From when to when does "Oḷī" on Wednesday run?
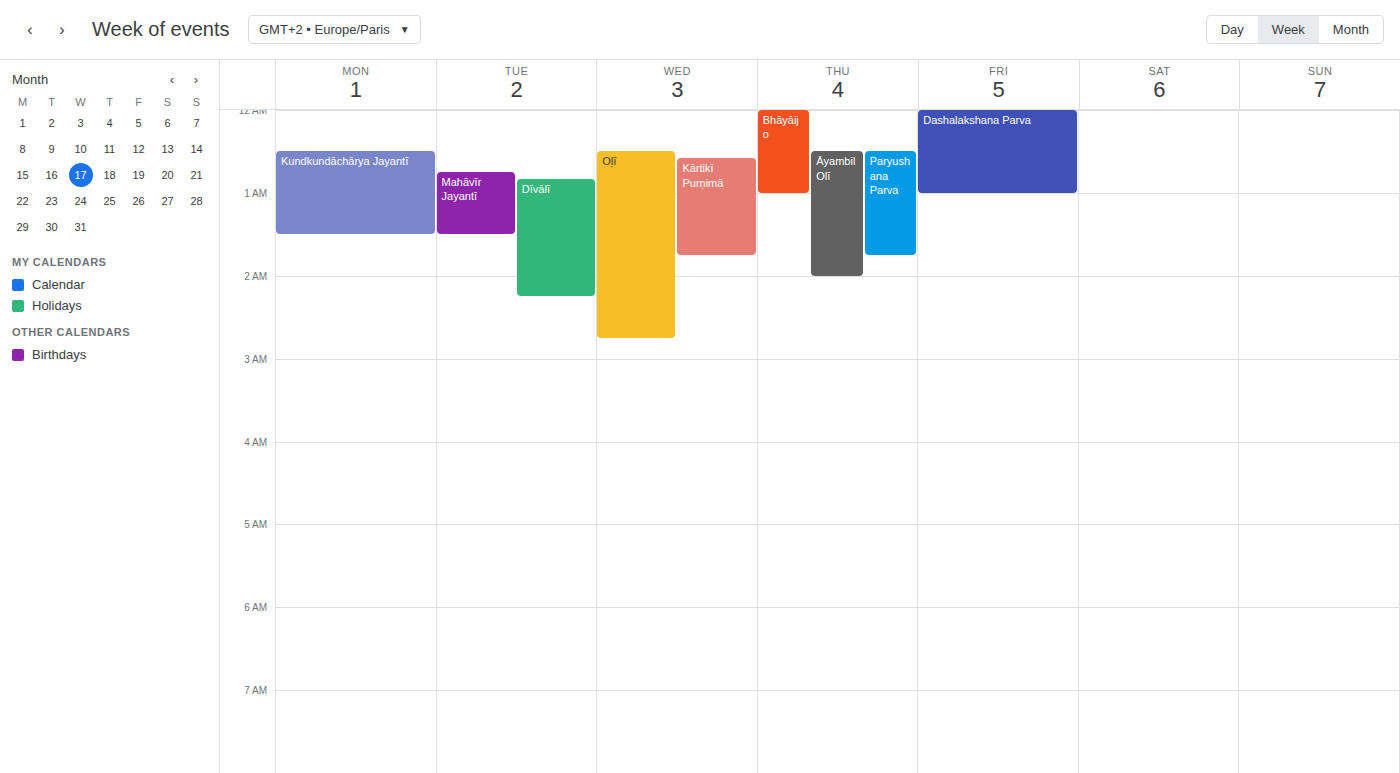
12:30 AM to 2:45 AM